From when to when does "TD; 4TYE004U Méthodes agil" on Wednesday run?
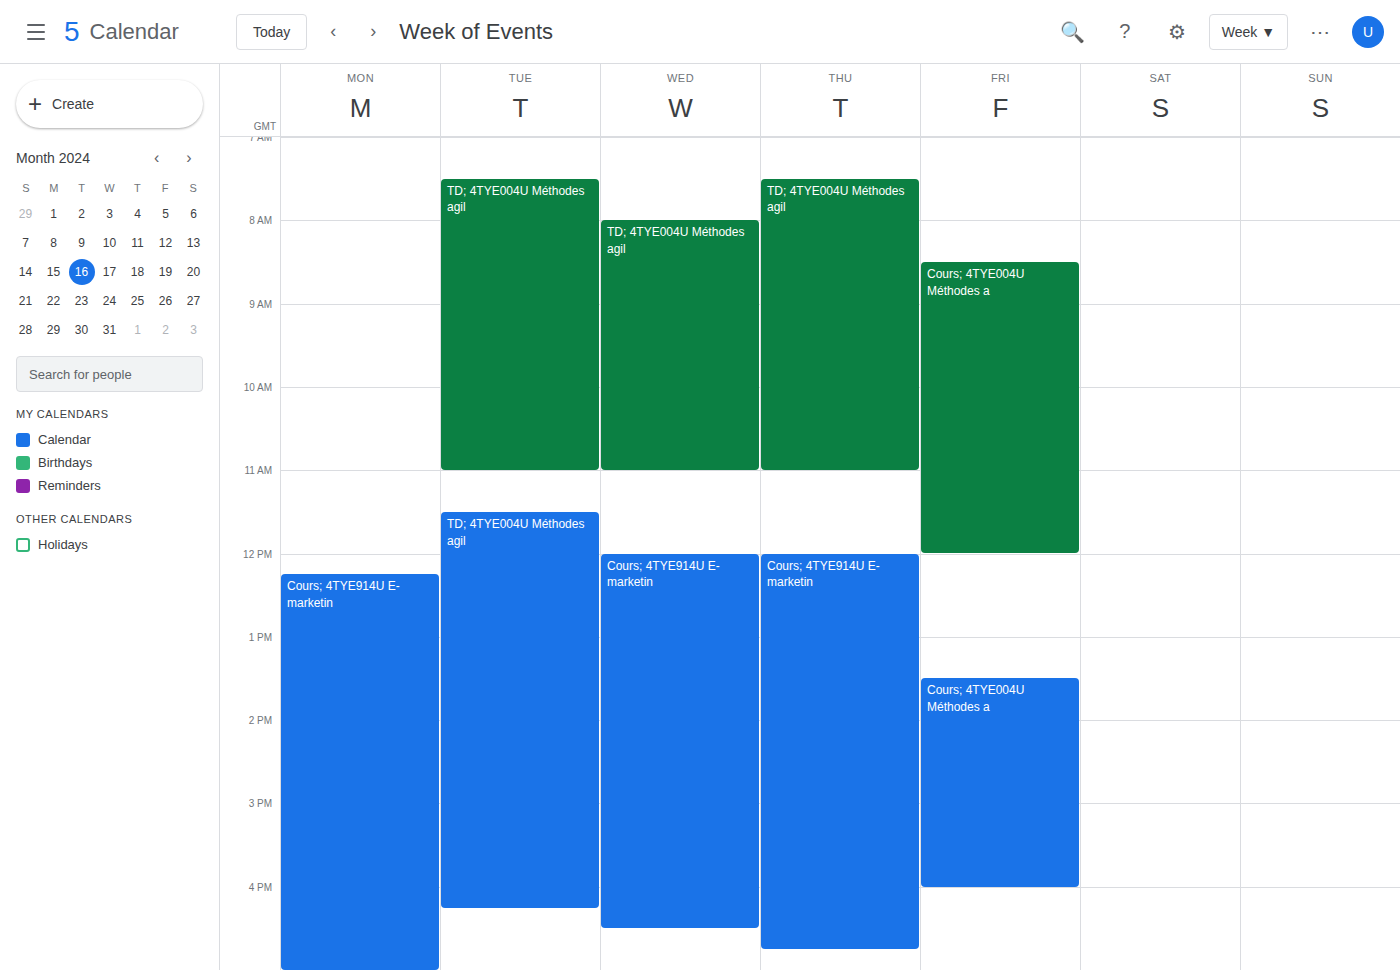
08:00 to 11:00